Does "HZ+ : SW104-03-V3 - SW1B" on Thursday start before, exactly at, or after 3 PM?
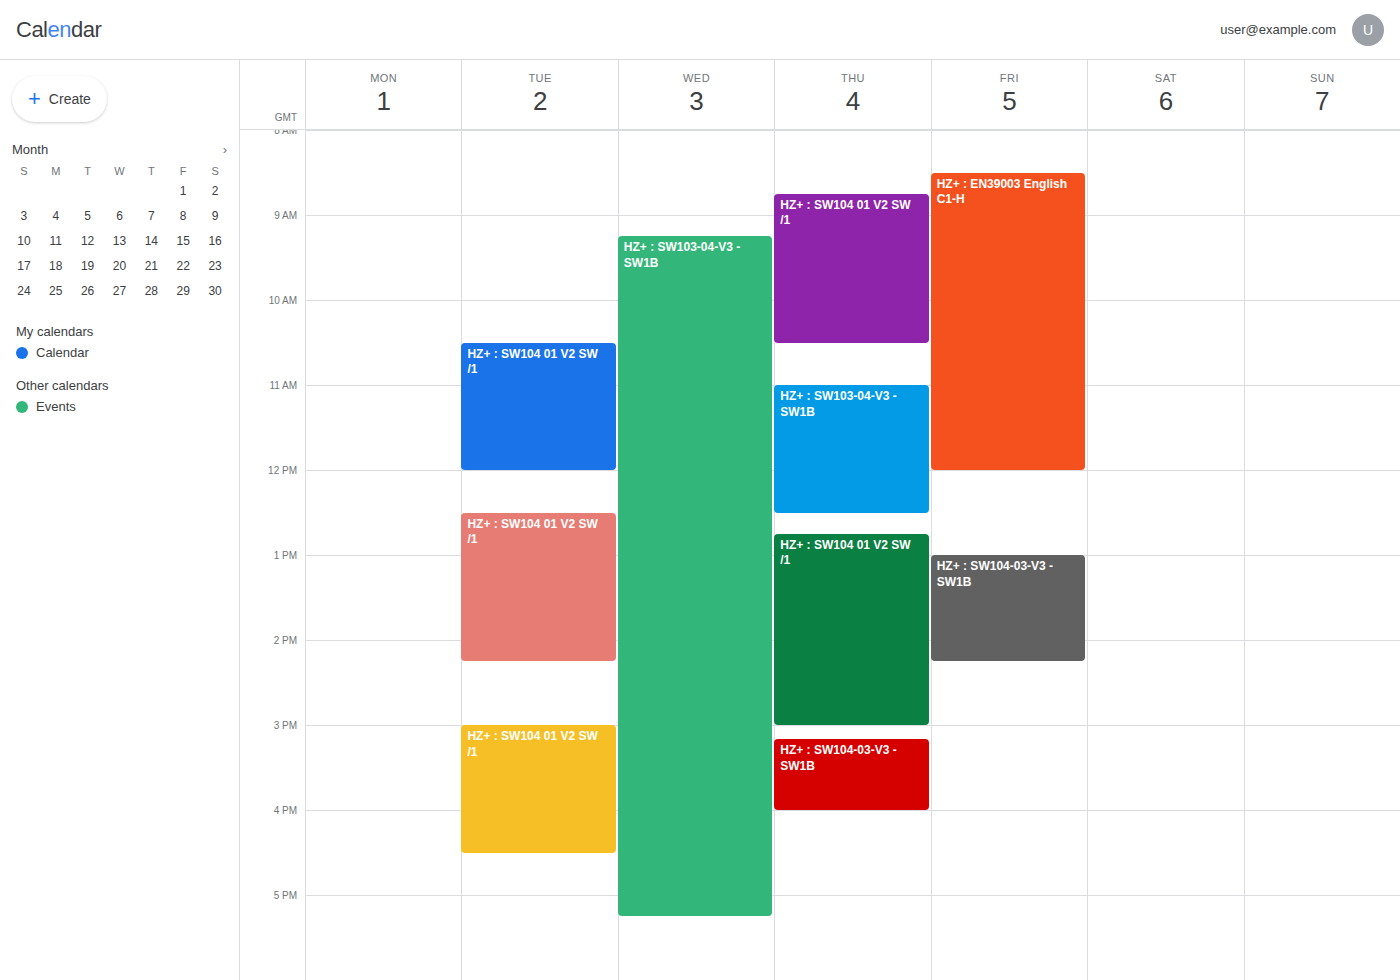
3:10 PM -- after 3 PM, 10 minutes below the 3 PM line.